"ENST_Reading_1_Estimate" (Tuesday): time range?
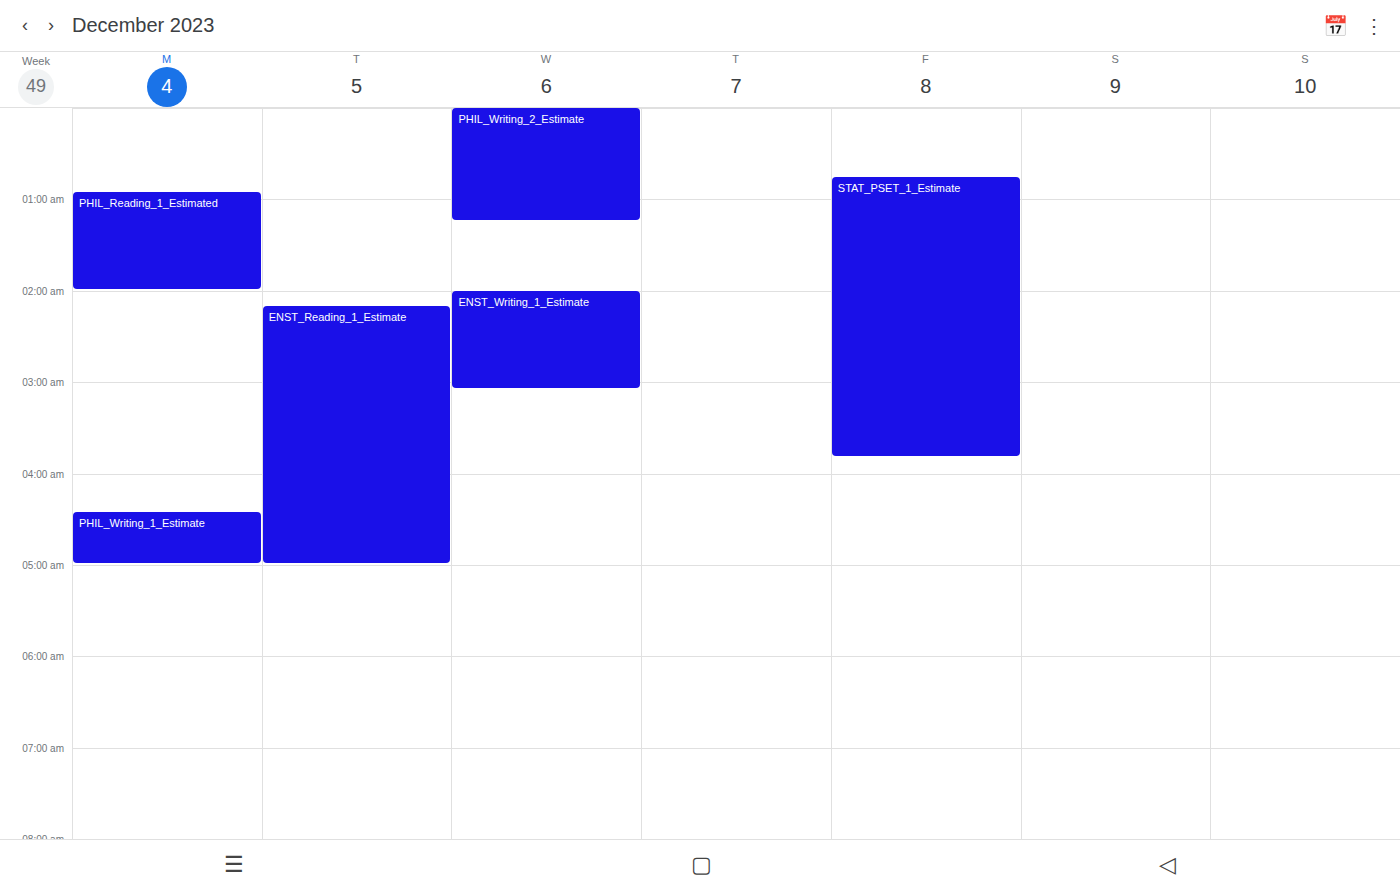
2:10 AM to 5:00 AM